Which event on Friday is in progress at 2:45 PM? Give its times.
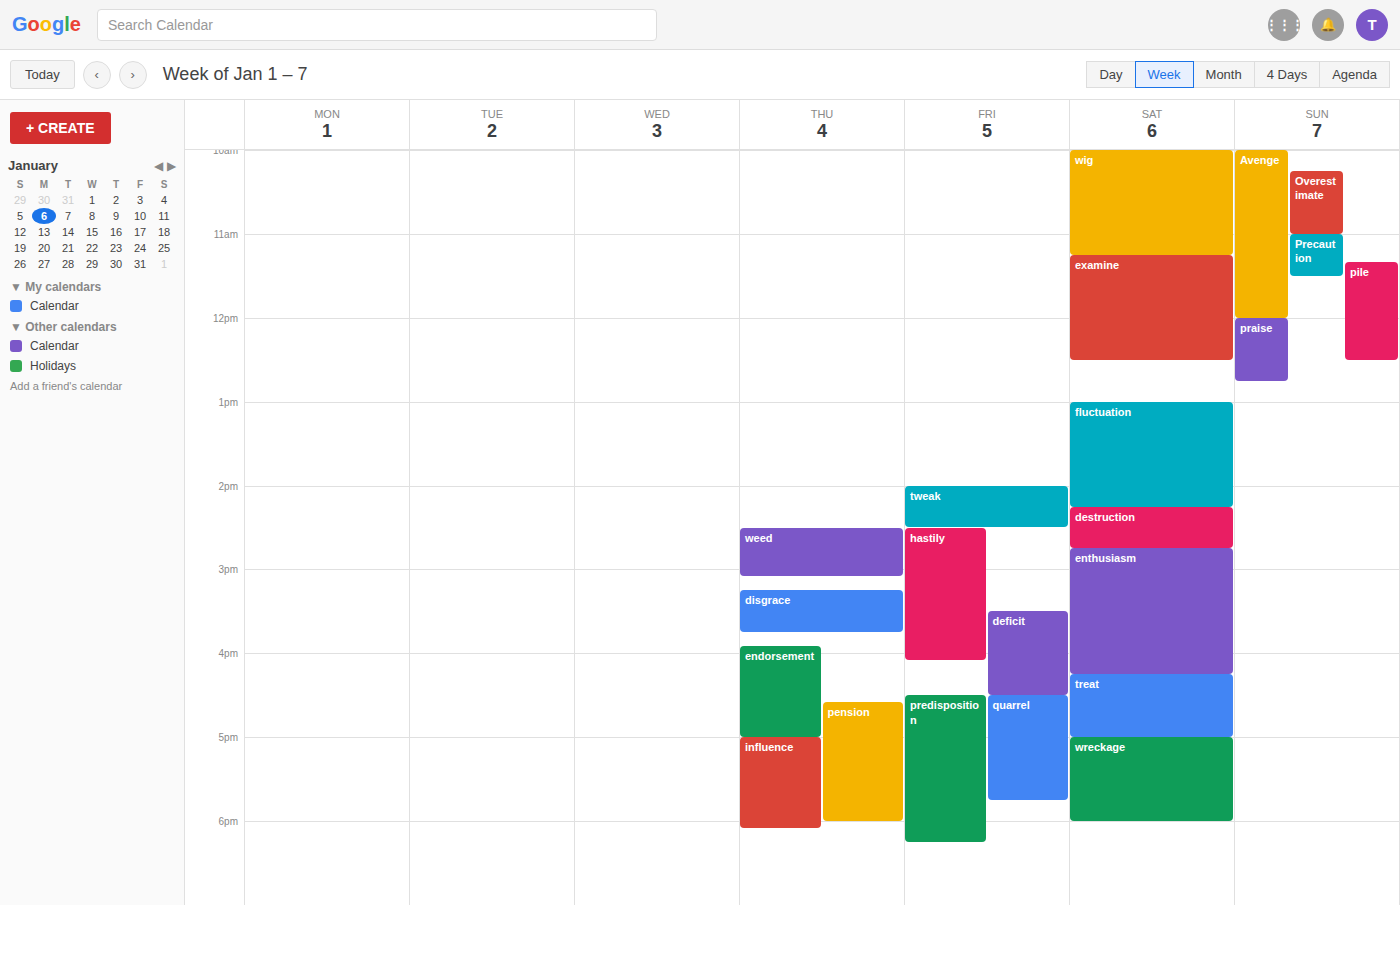
"hastily", 2:30 PM to 4:05 PM